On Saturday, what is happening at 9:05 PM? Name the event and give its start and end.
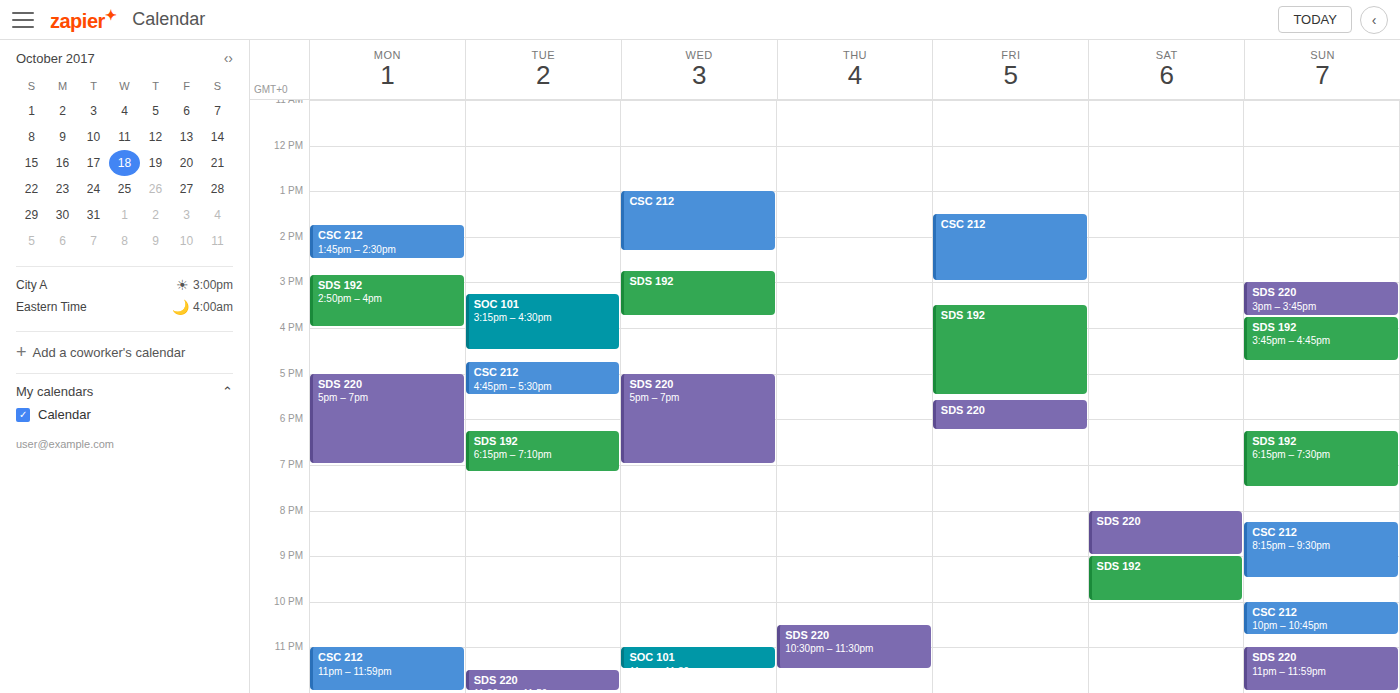
"SDS 192", 9:00 PM to 10:00 PM